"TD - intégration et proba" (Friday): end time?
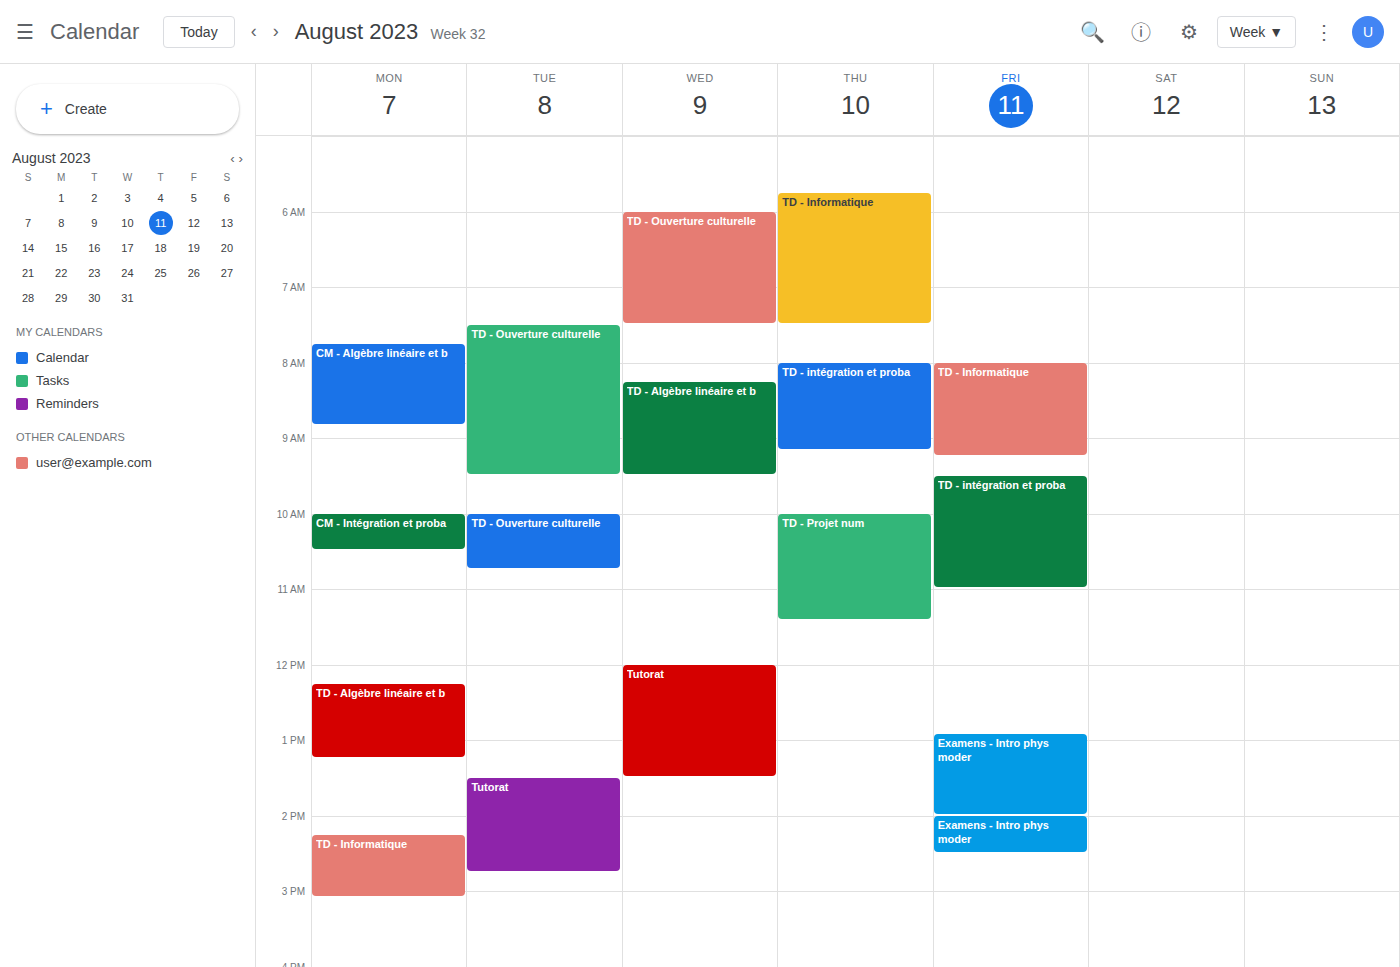
11:00 AM